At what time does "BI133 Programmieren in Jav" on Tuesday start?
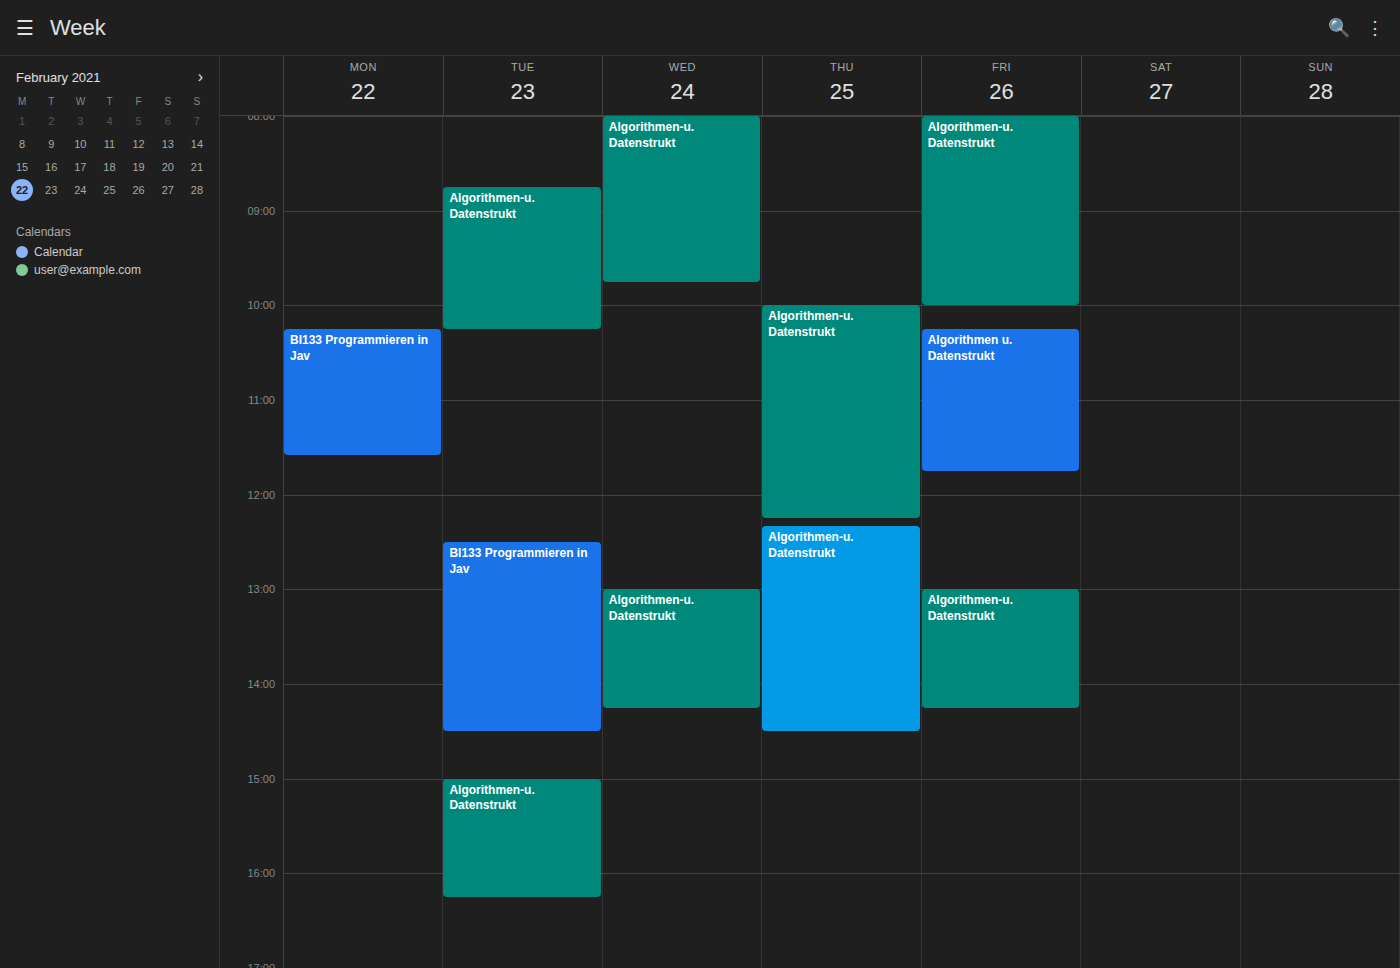
12:30 PM